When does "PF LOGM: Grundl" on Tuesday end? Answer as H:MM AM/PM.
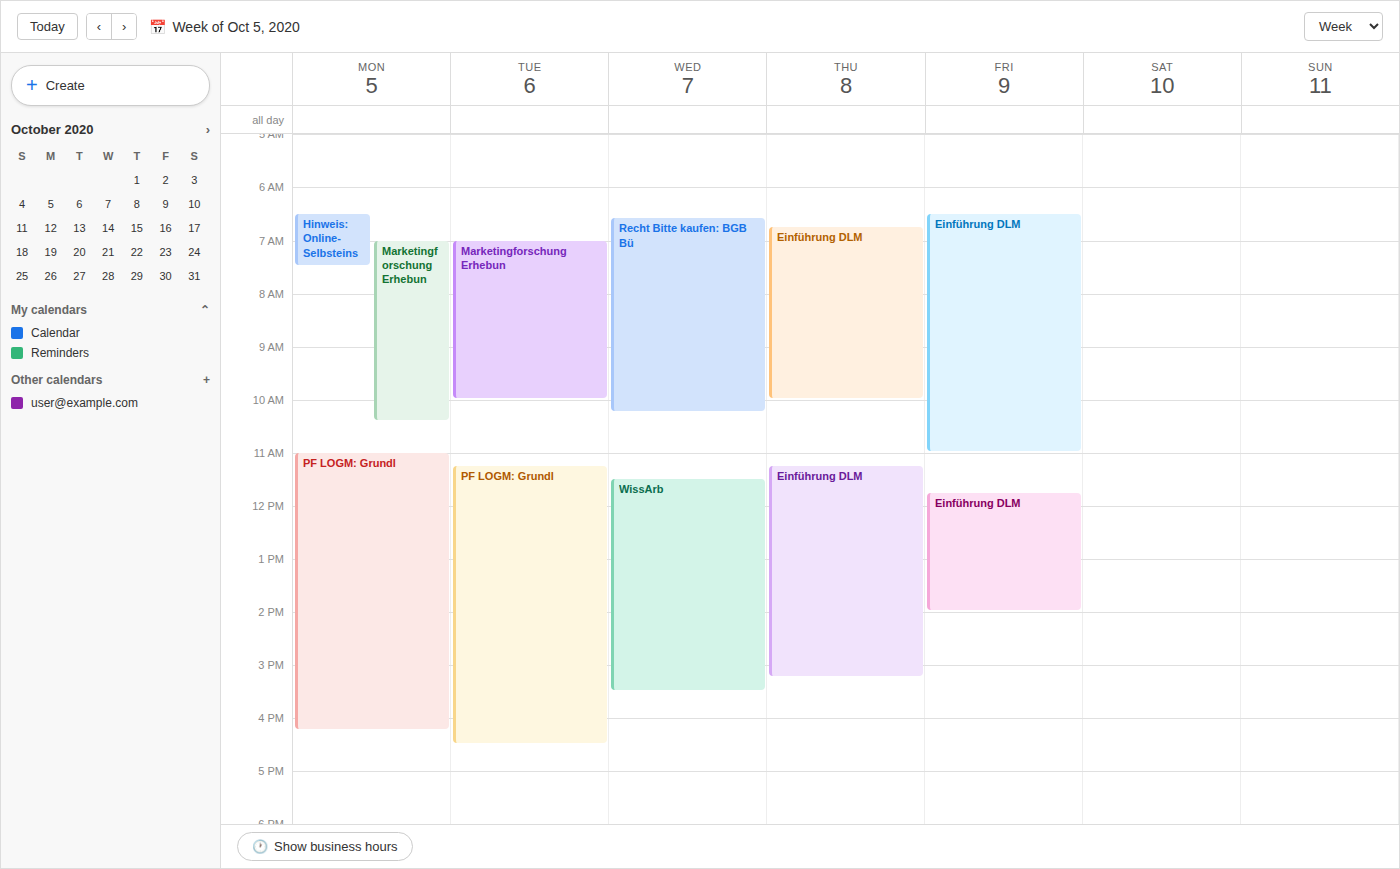
4:30 PM